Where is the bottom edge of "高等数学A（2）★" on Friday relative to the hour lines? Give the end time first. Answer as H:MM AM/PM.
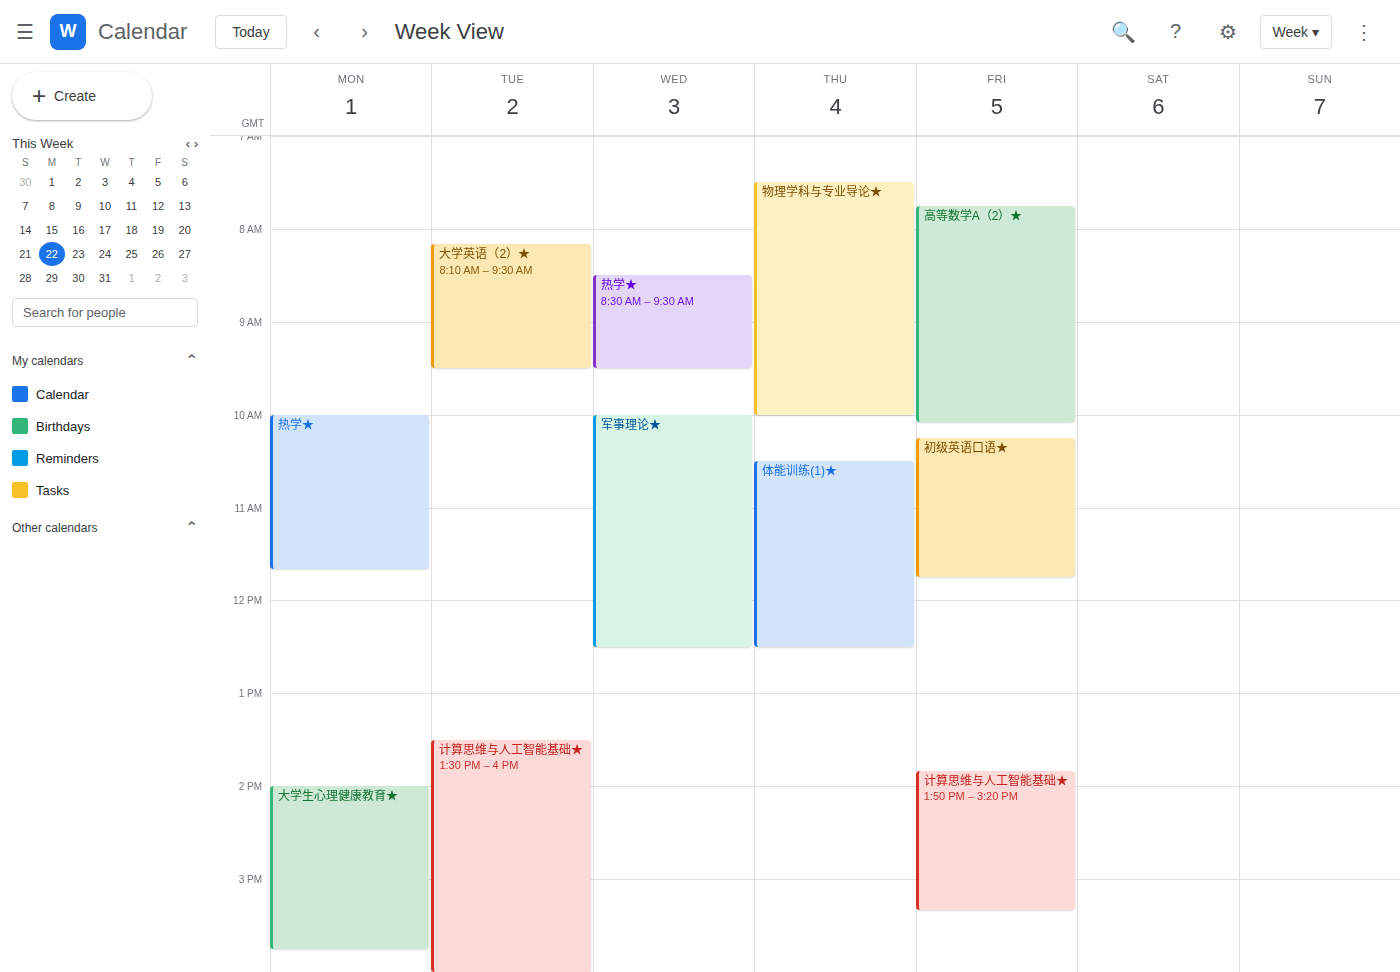
10:05 AM -- neither: 5 minutes below the 10 AM line and 55 minutes above the 11 AM line.